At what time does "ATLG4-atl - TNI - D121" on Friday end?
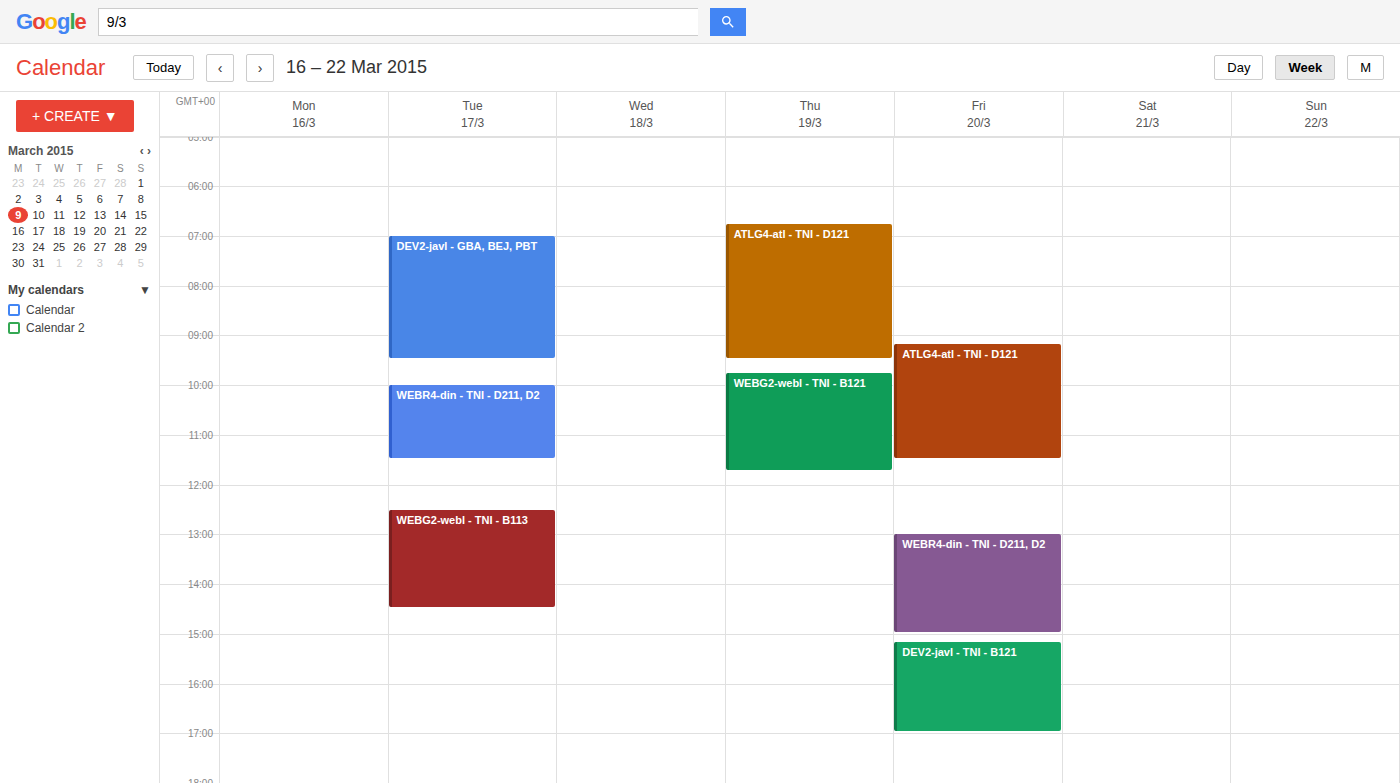
11:30 AM